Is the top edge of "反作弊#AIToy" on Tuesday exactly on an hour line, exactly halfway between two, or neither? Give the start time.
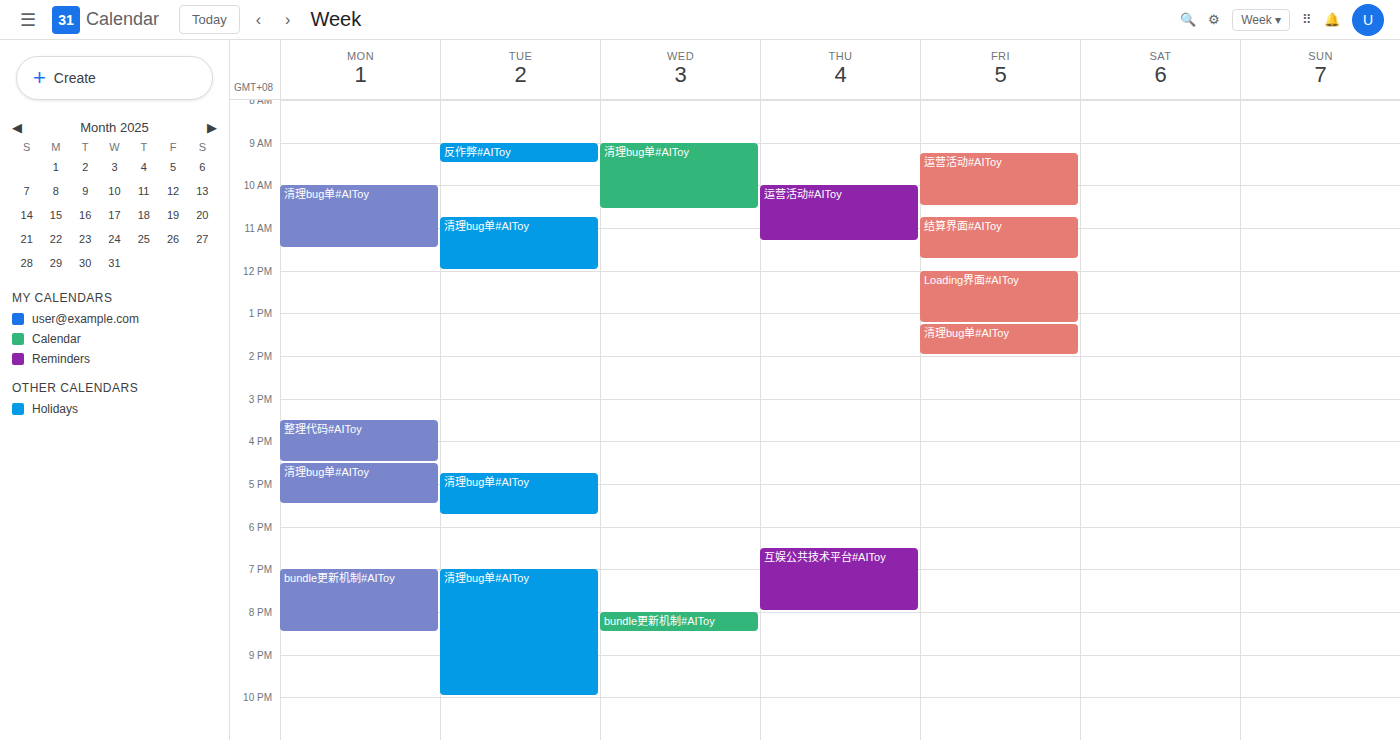
9:00 AM -- exactly on the 9 AM line.